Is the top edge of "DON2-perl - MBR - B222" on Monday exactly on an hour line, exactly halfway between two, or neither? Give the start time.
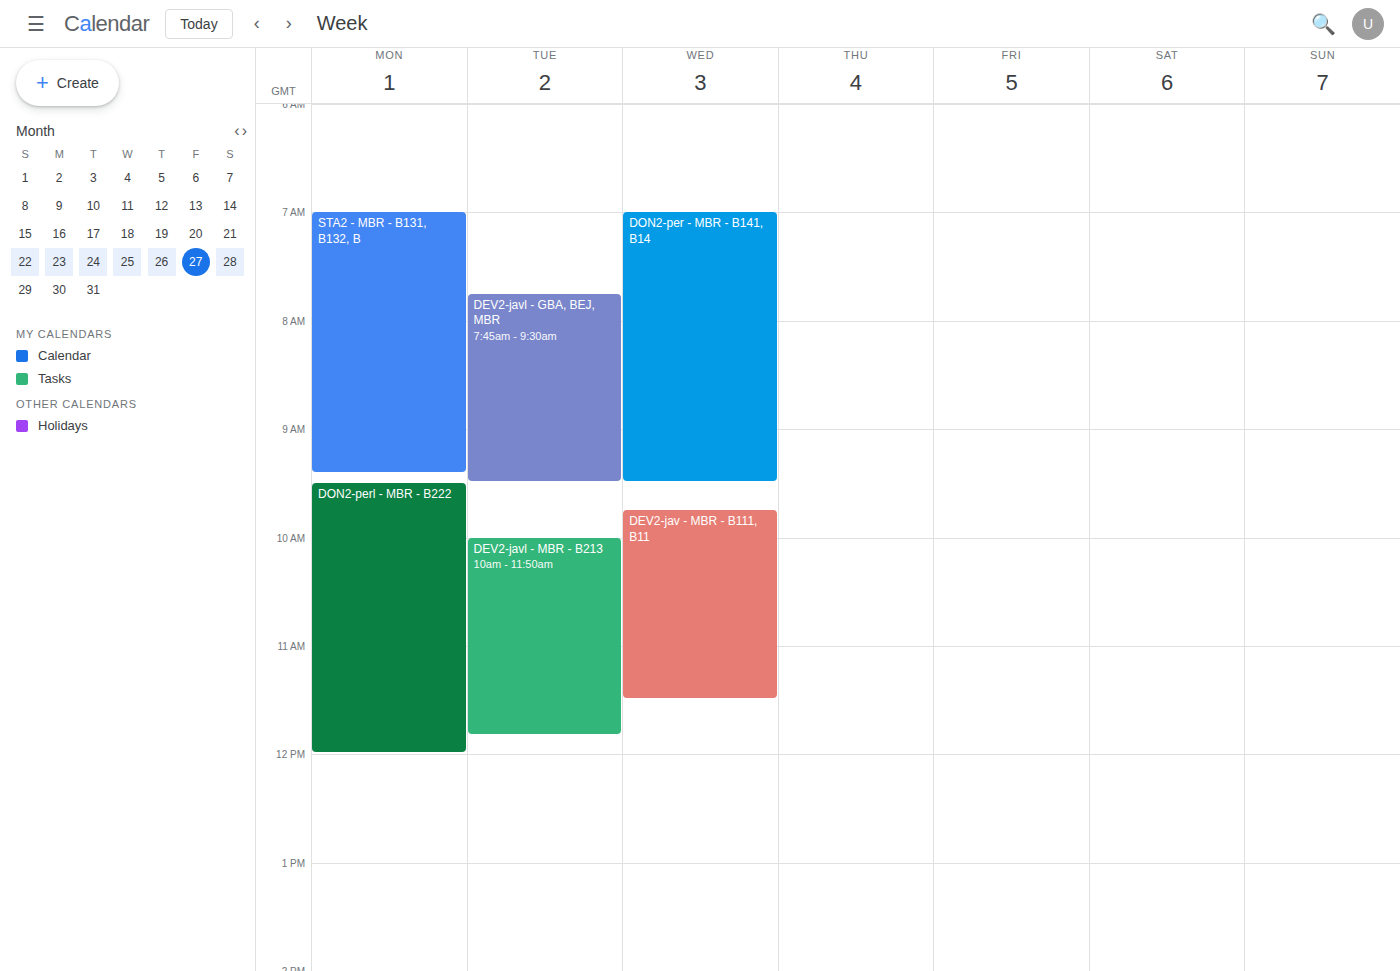
09:30 -- halfway between the 09:00 and 10:00 lines.